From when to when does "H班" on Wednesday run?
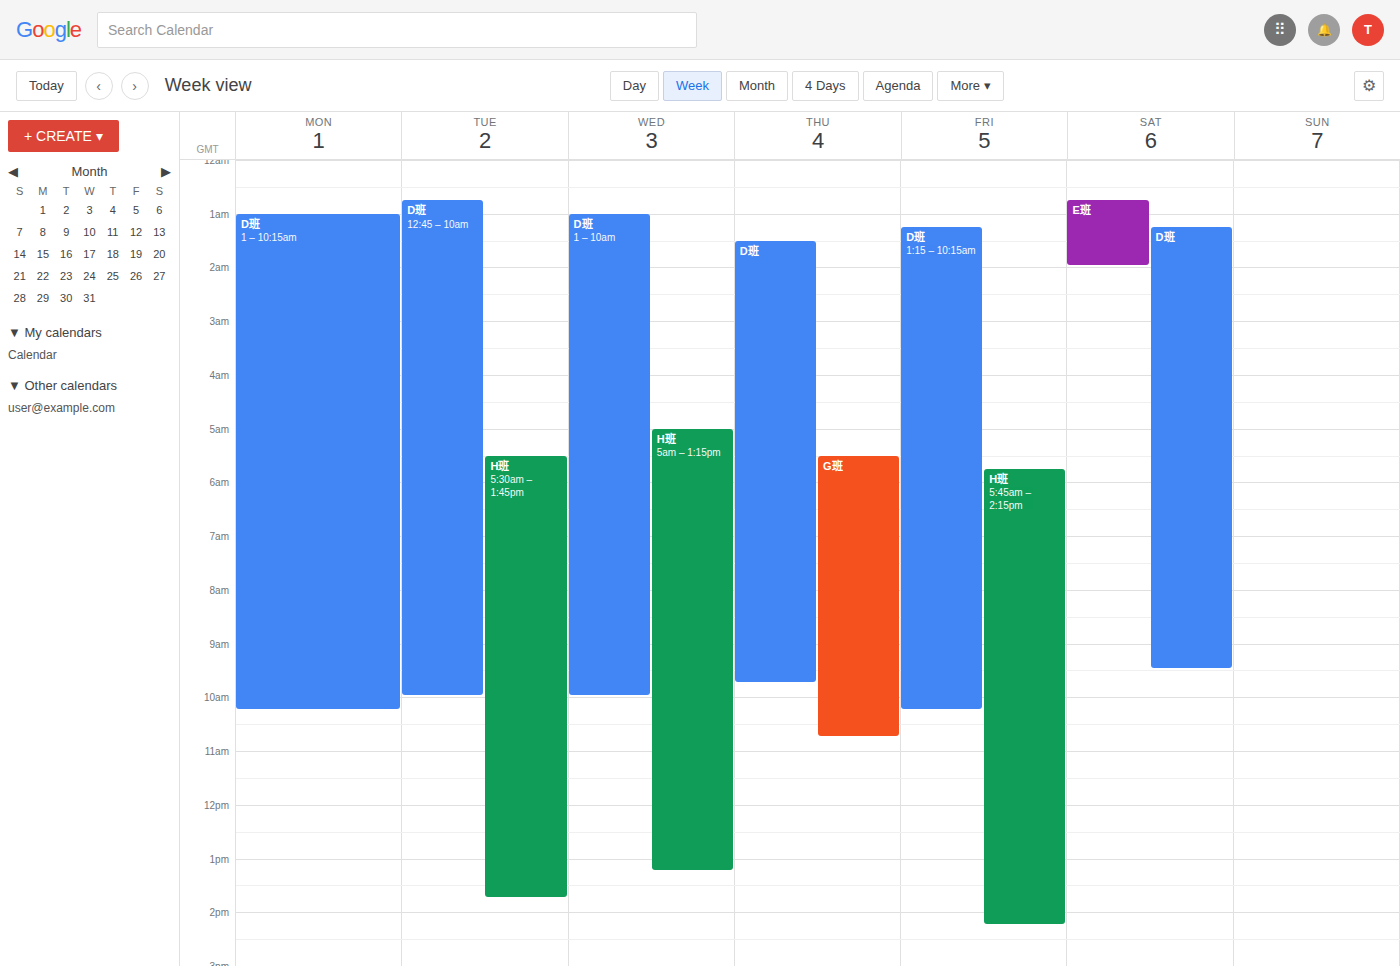
5:00 AM to 1:15 PM